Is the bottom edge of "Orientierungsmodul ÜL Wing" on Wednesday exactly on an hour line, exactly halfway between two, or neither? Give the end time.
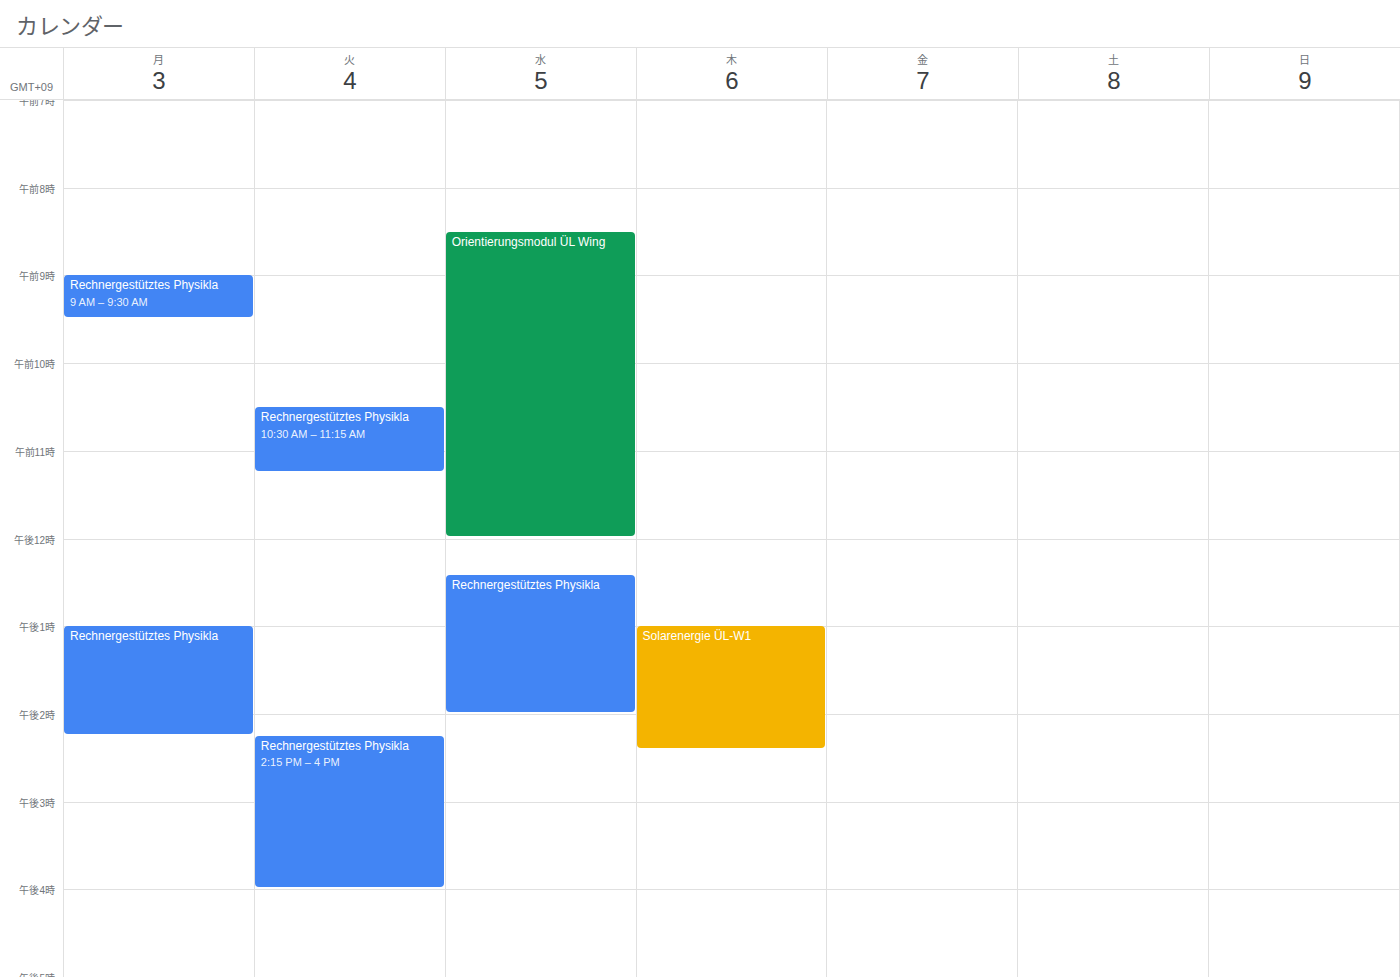
12:00 PM -- exactly on the 12 PM line.